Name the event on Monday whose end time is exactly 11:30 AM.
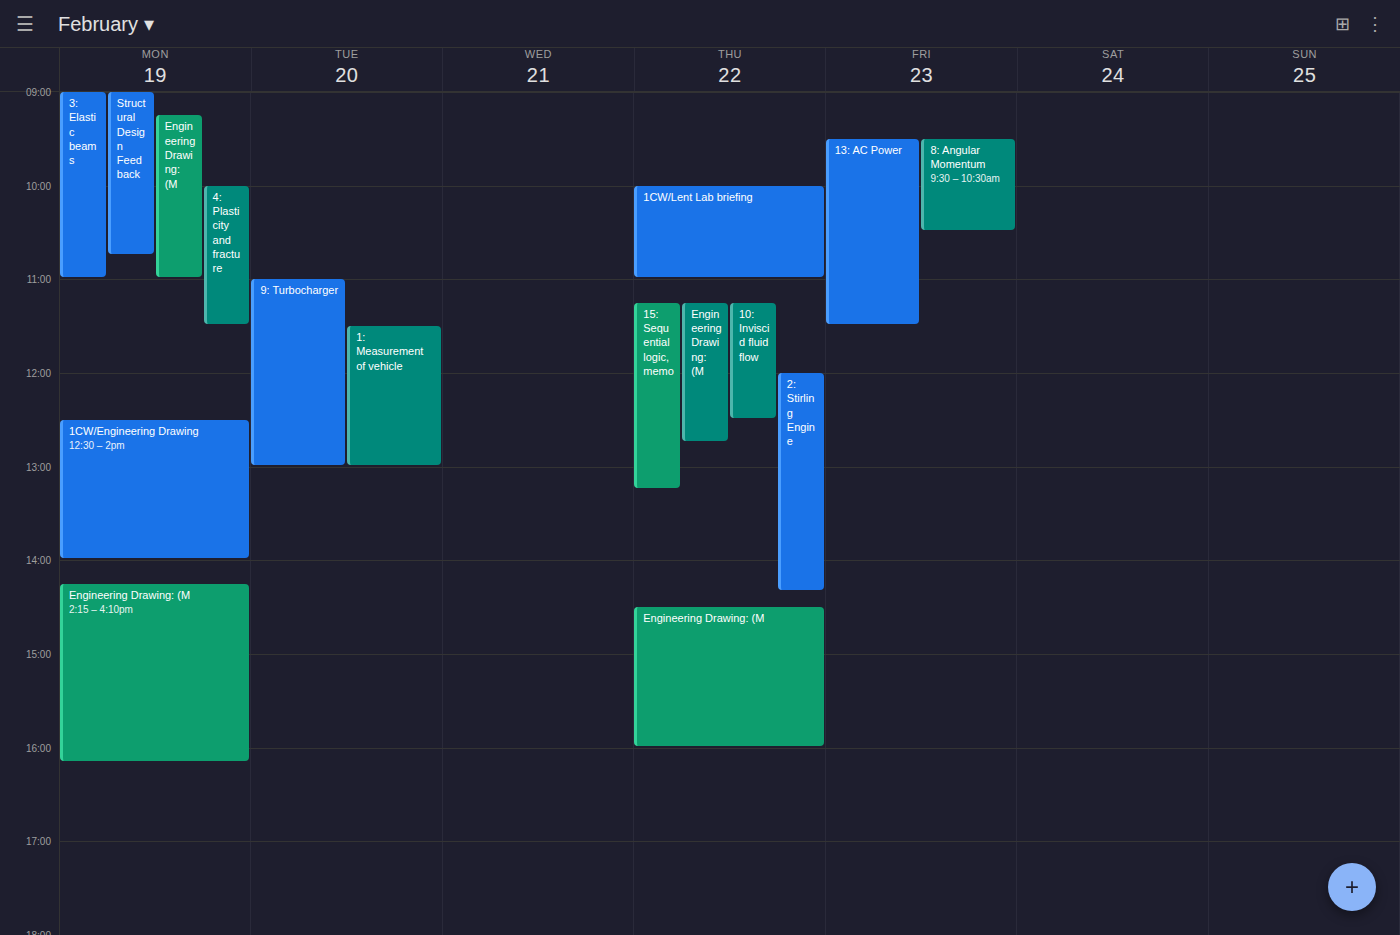
"4: Plasticity and fracture"